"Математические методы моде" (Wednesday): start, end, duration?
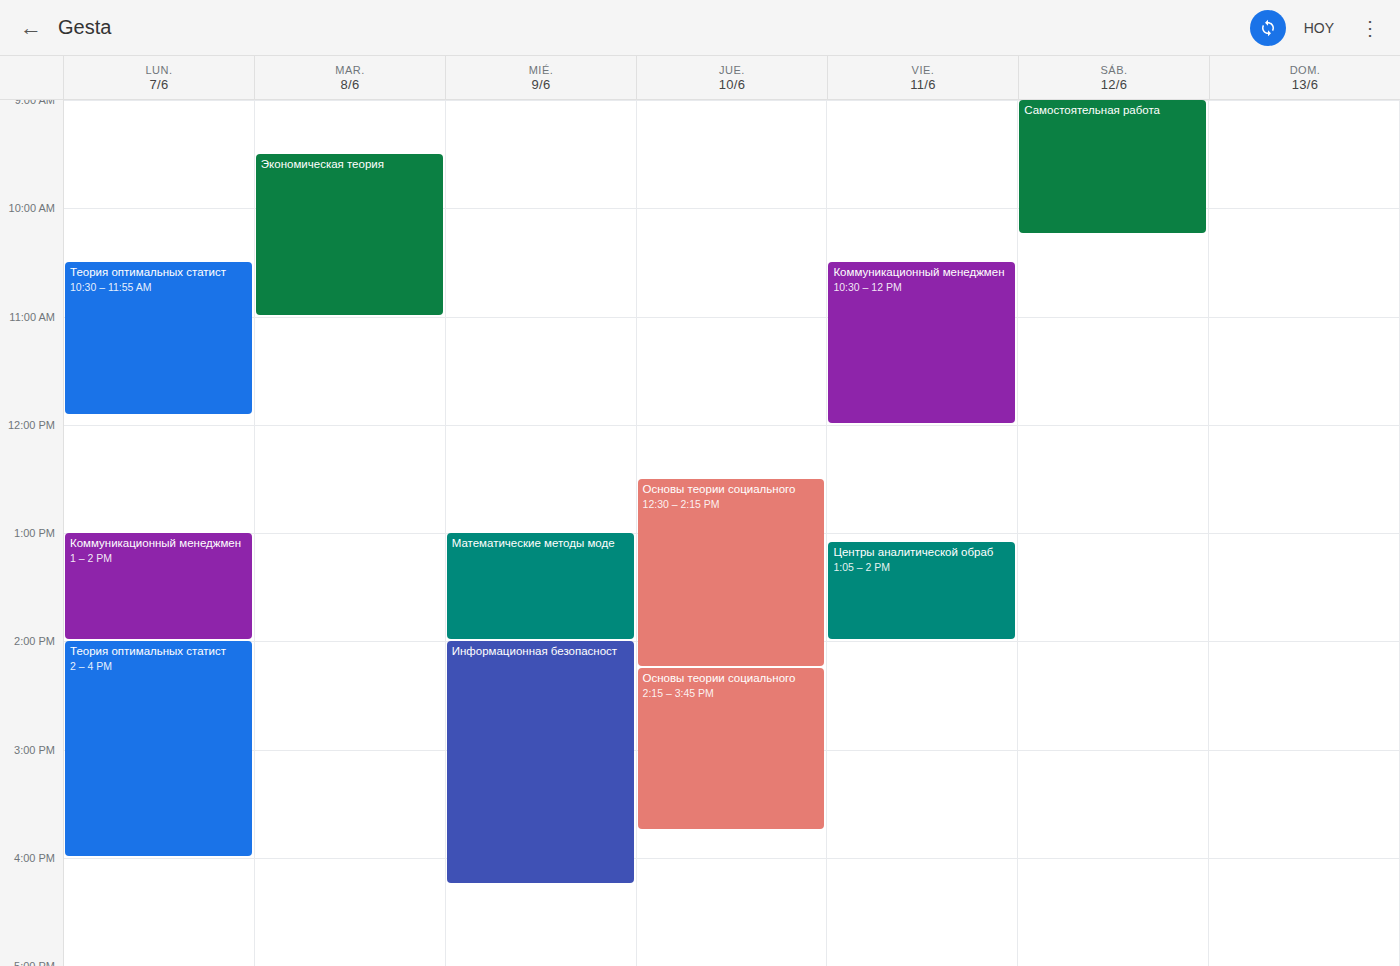
1:00 PM to 2:00 PM, 1 hour